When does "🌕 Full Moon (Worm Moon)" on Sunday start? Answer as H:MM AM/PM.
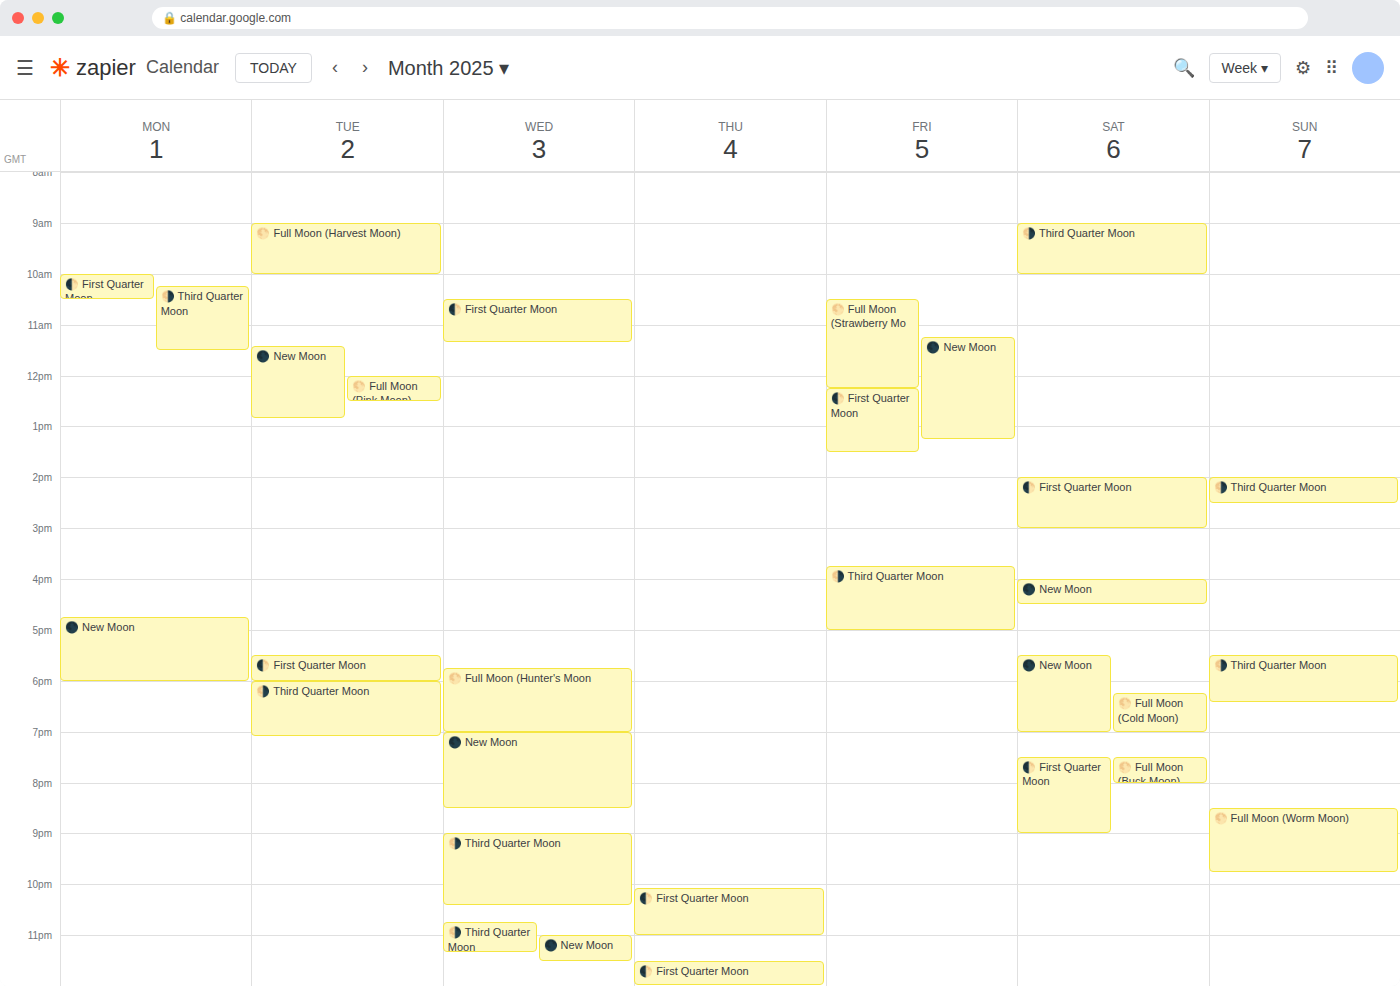
8:30 PM